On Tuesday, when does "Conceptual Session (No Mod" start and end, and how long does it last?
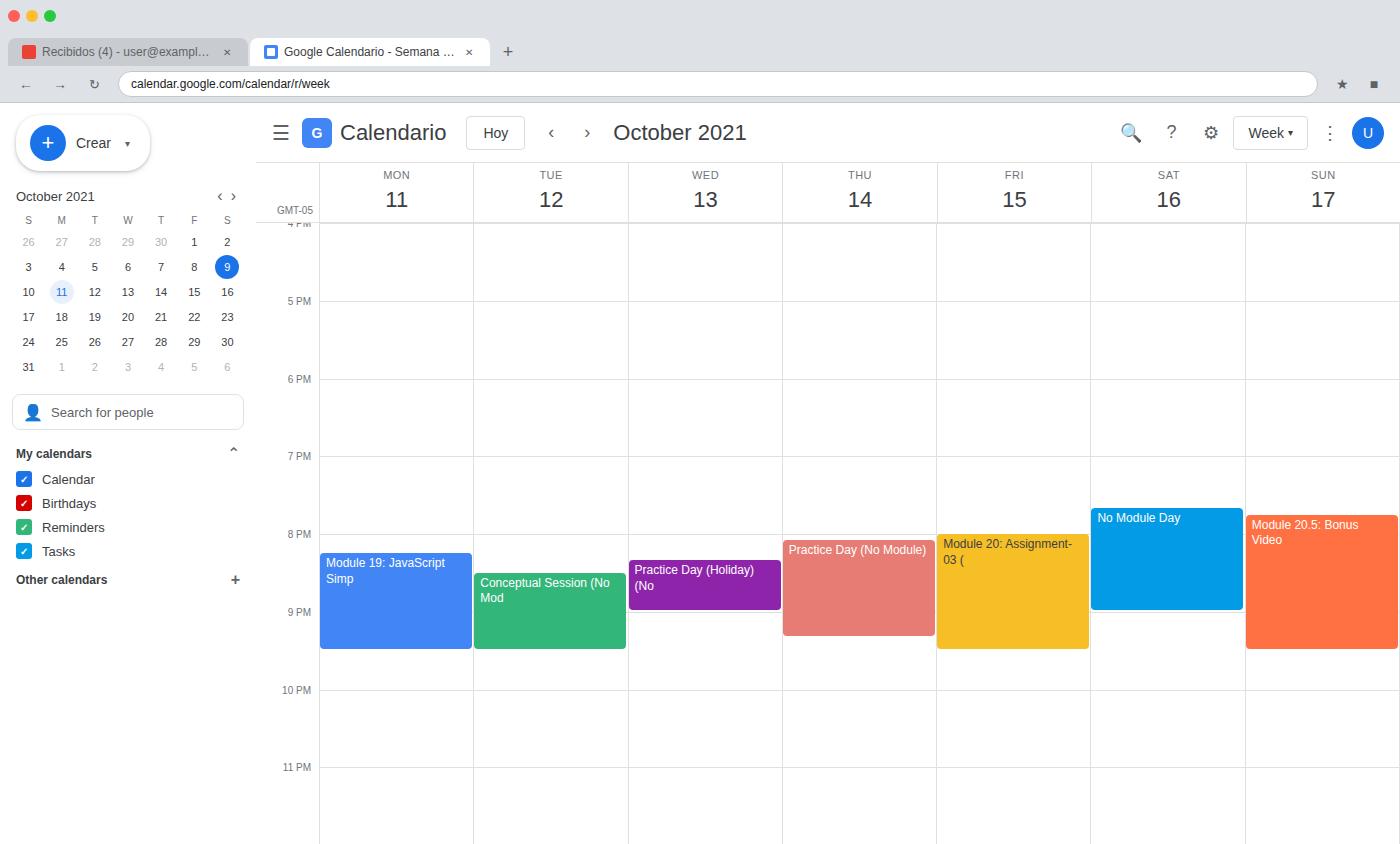
8:30 PM to 9:30 PM, 1 hour